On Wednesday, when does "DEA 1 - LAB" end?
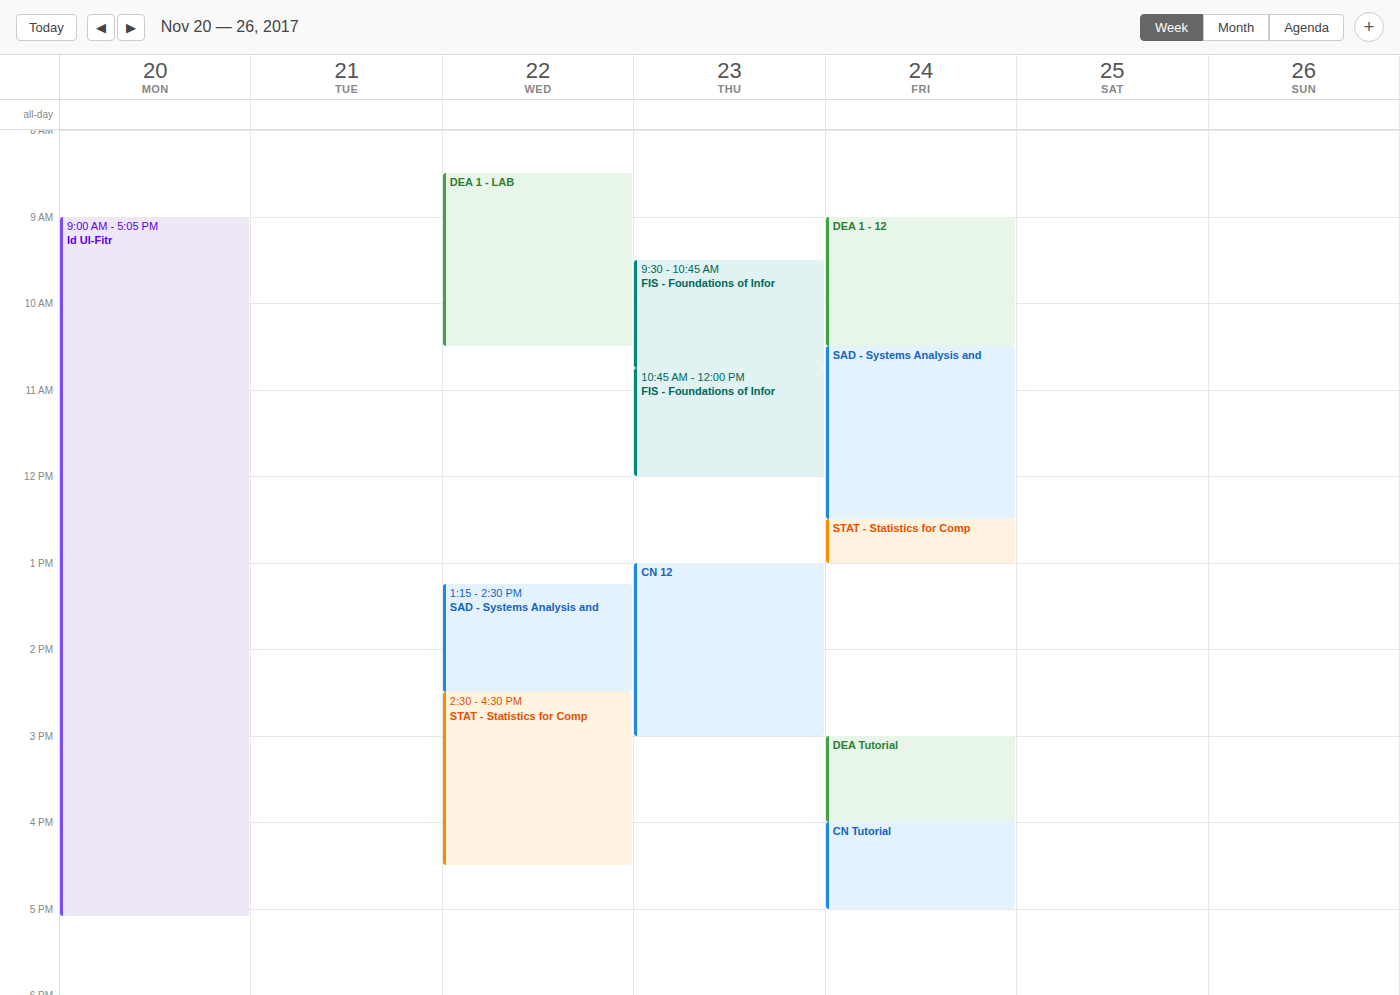
10:30 AM